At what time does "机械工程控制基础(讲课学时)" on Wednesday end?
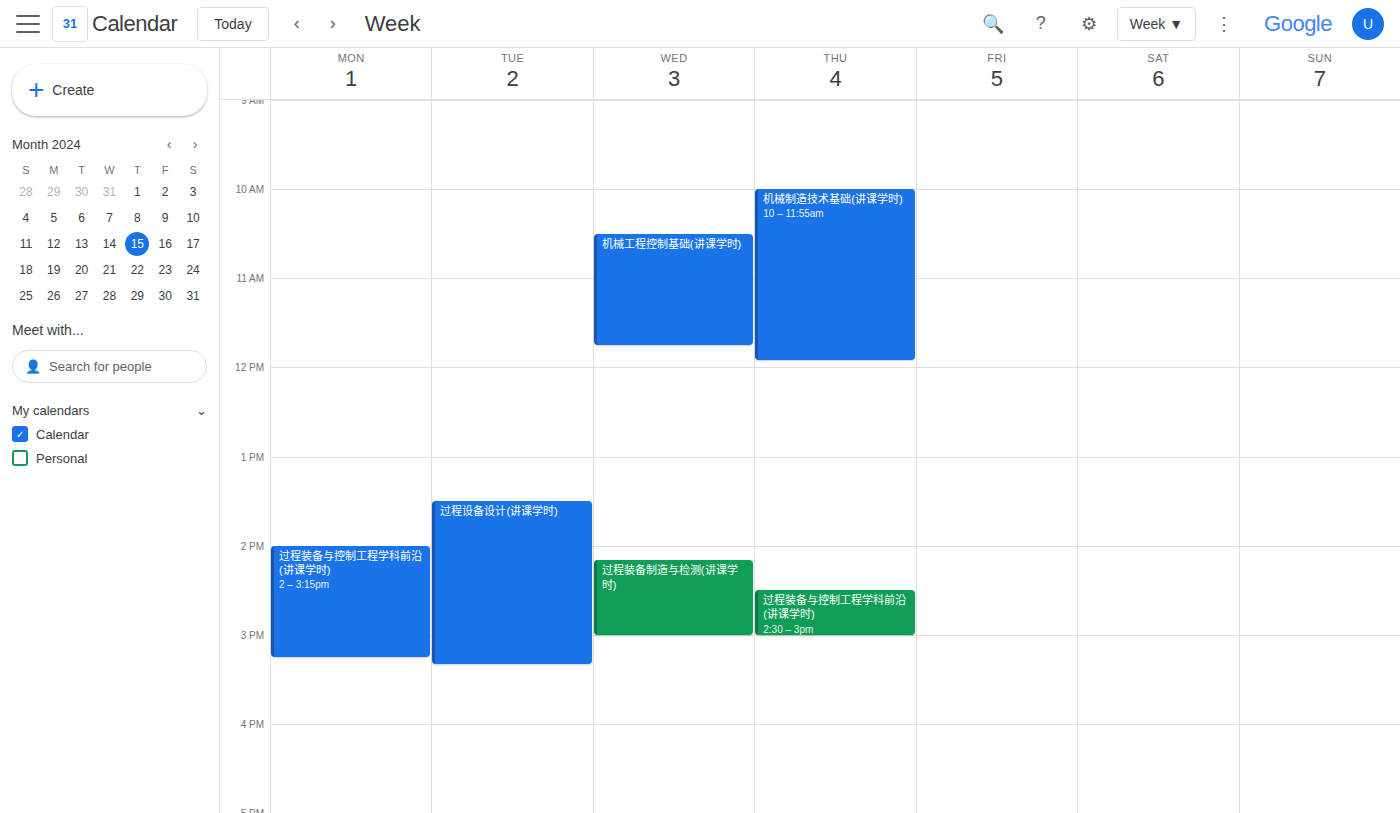
11:45 AM